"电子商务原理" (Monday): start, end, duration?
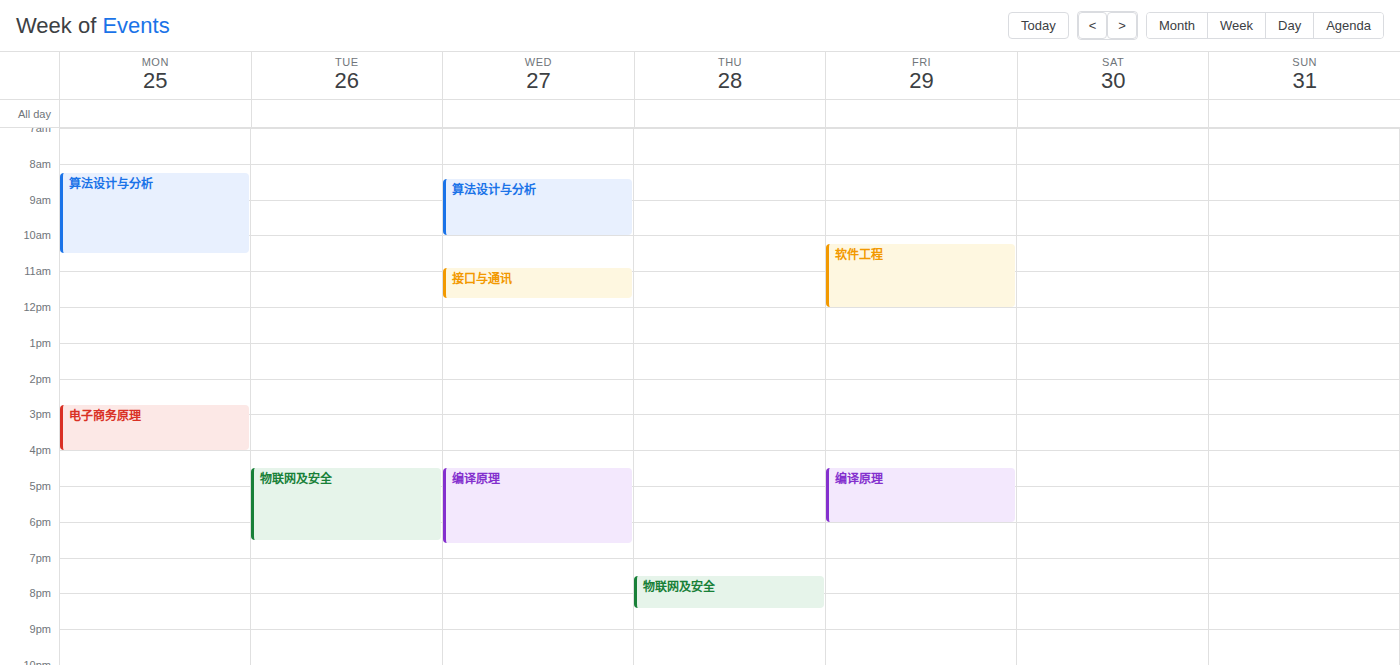
2:45 PM to 4:00 PM, 1 hour 15 minutes